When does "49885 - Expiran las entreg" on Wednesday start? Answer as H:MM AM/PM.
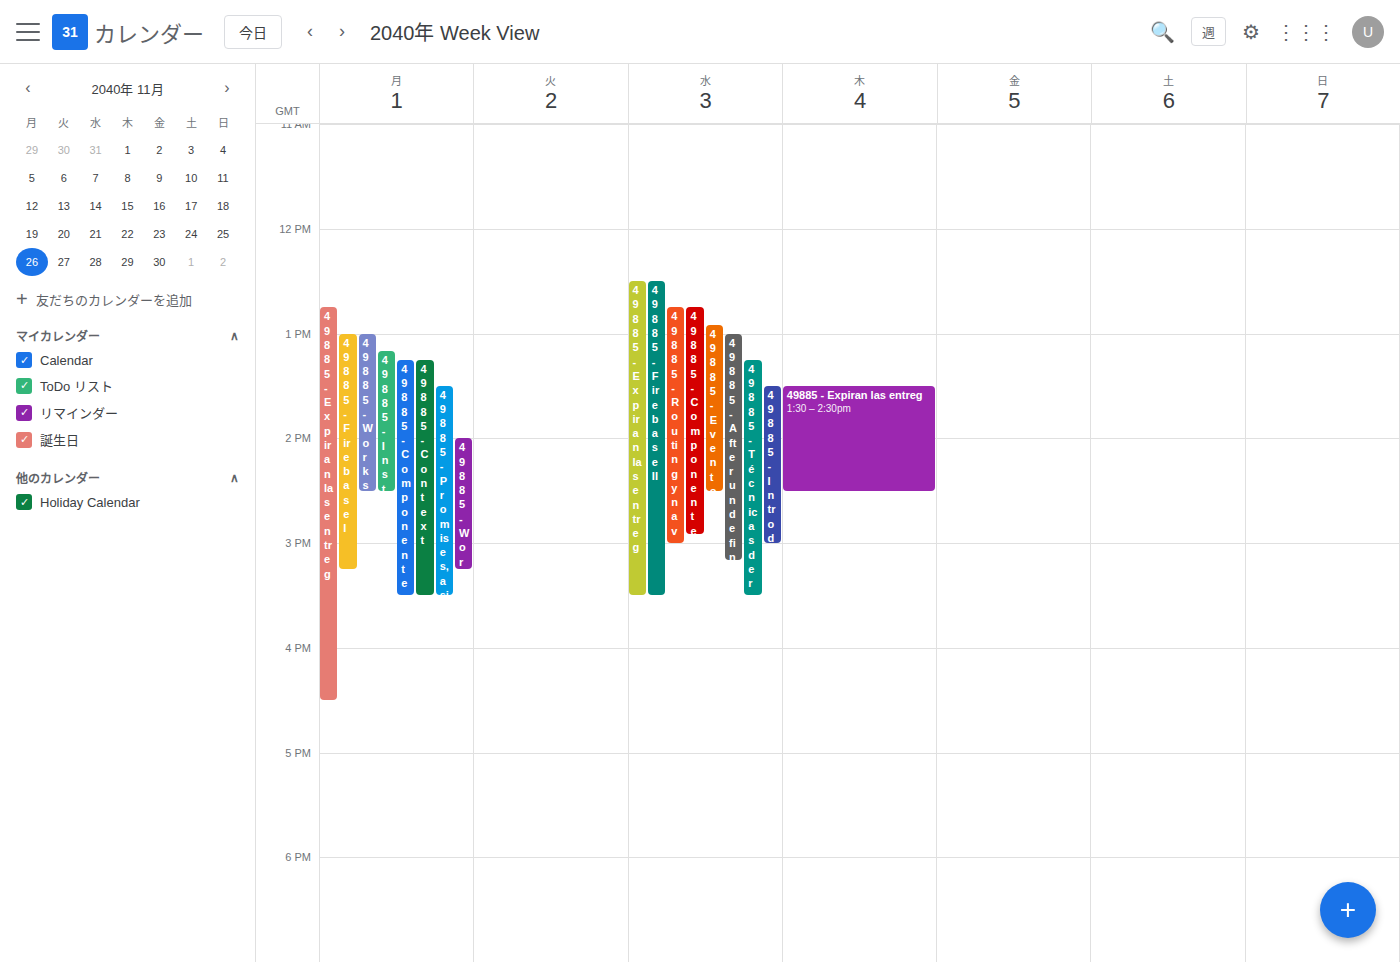
12:30 PM